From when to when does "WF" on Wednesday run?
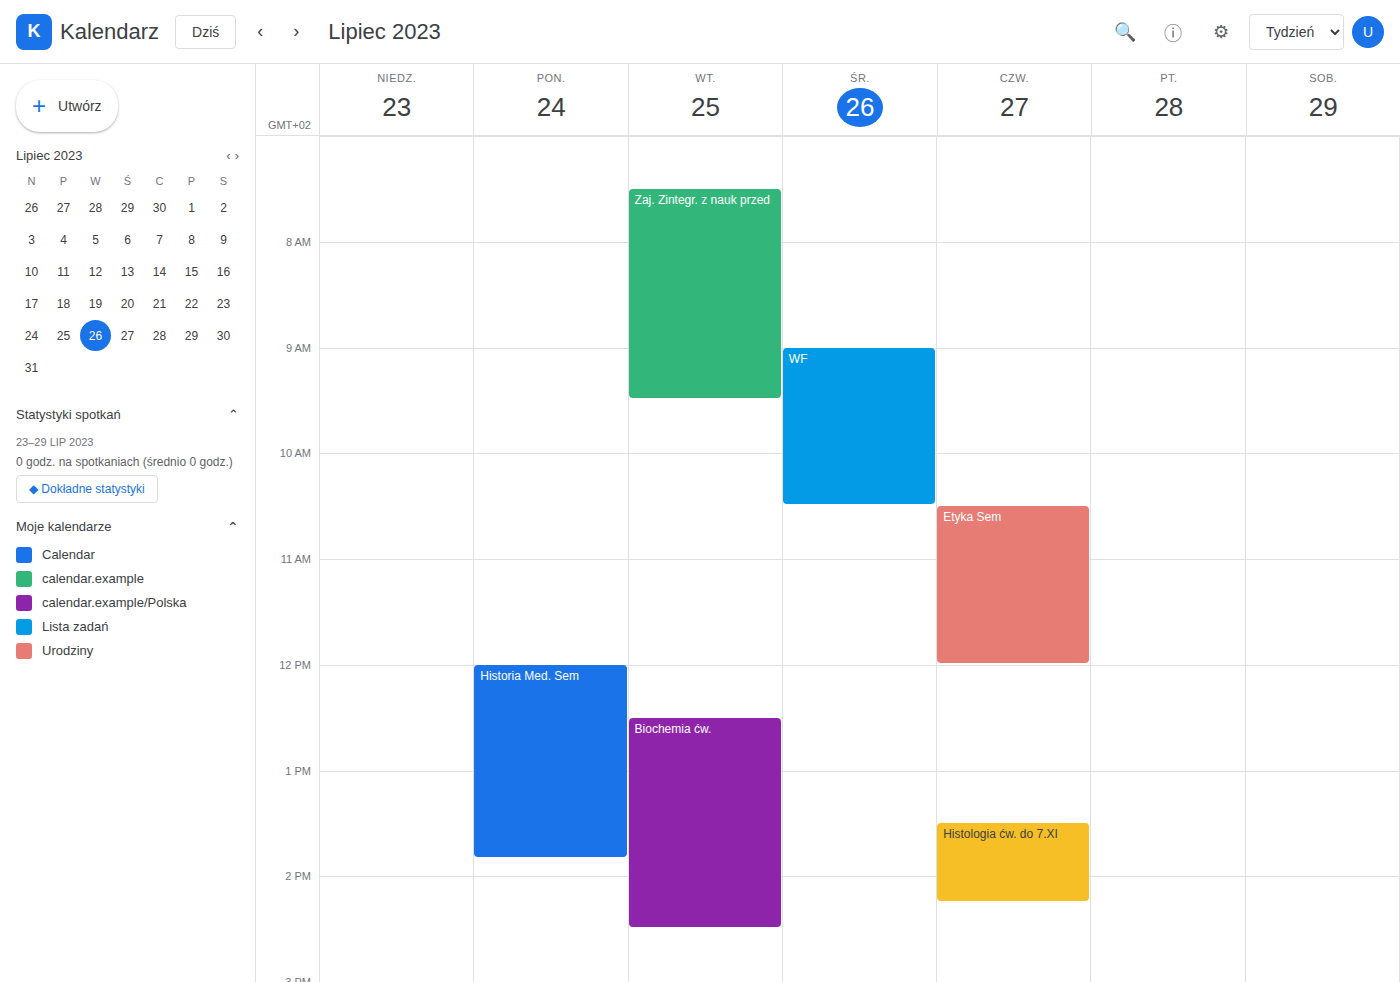
9:00 AM to 10:30 AM